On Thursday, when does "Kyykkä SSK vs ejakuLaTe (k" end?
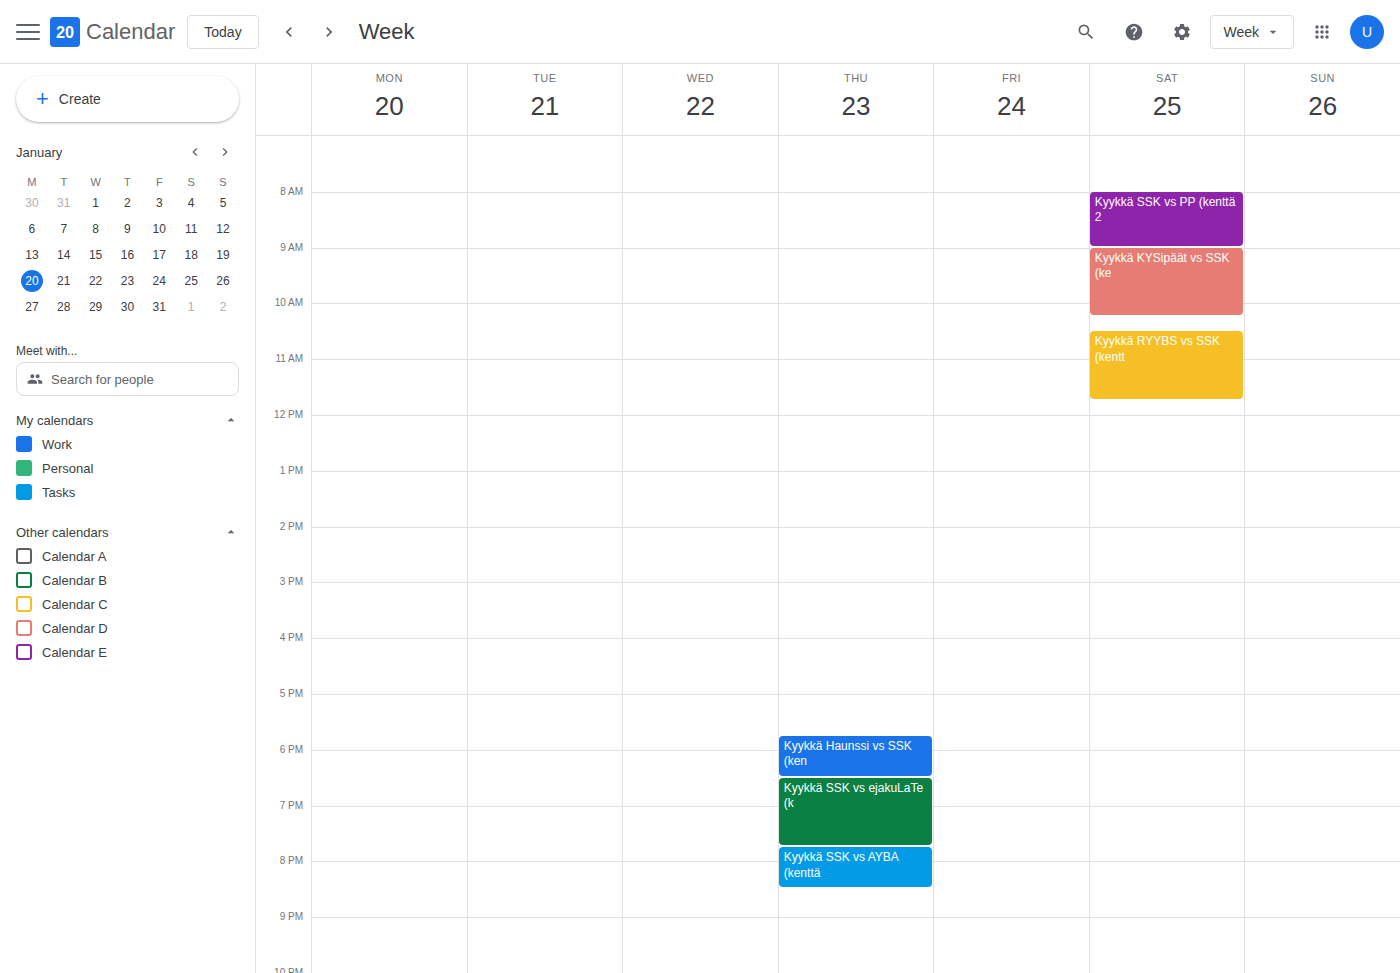
7:45 PM